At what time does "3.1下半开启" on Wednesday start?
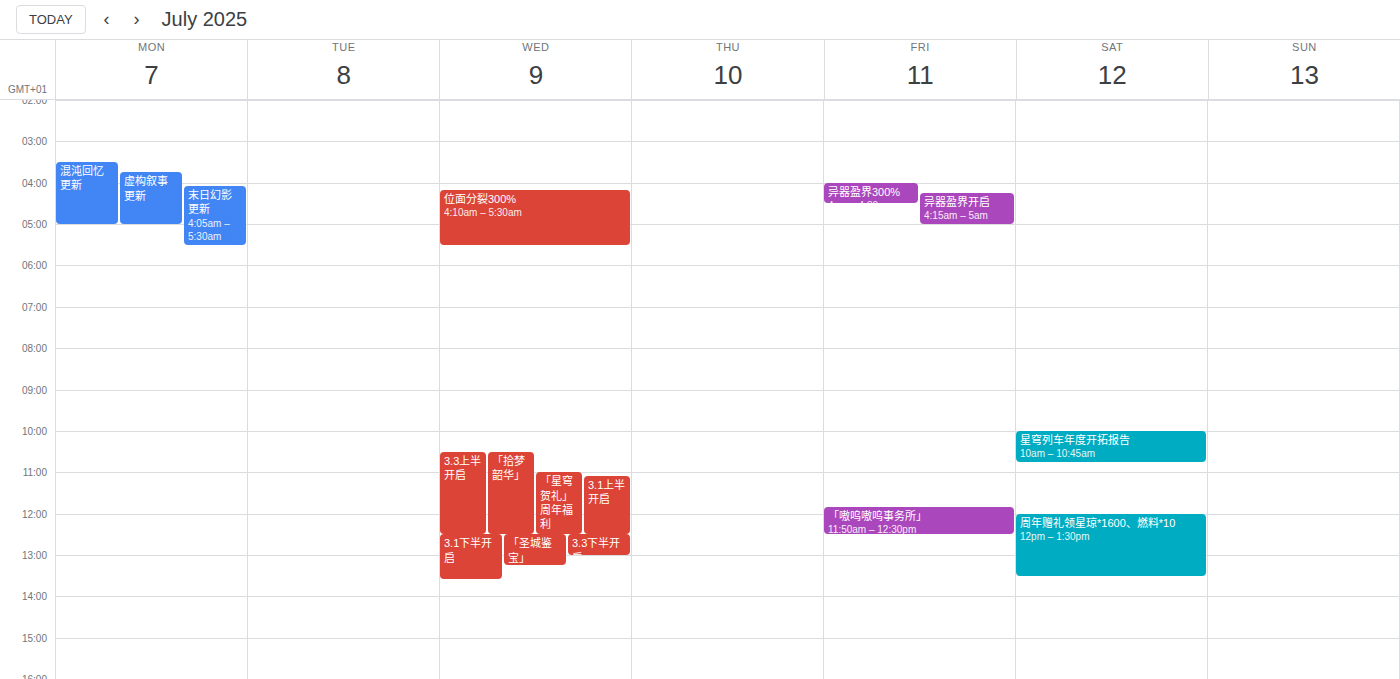
12:30 PM